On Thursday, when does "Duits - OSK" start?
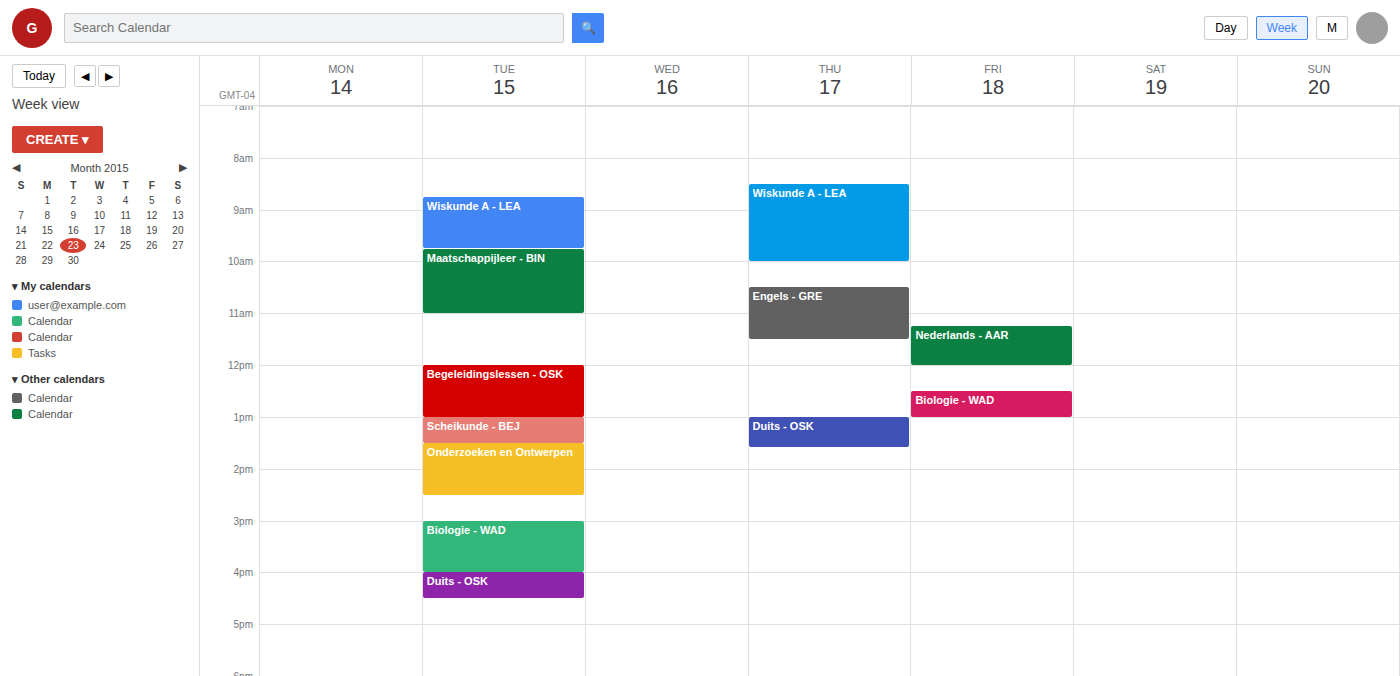
1:00 PM